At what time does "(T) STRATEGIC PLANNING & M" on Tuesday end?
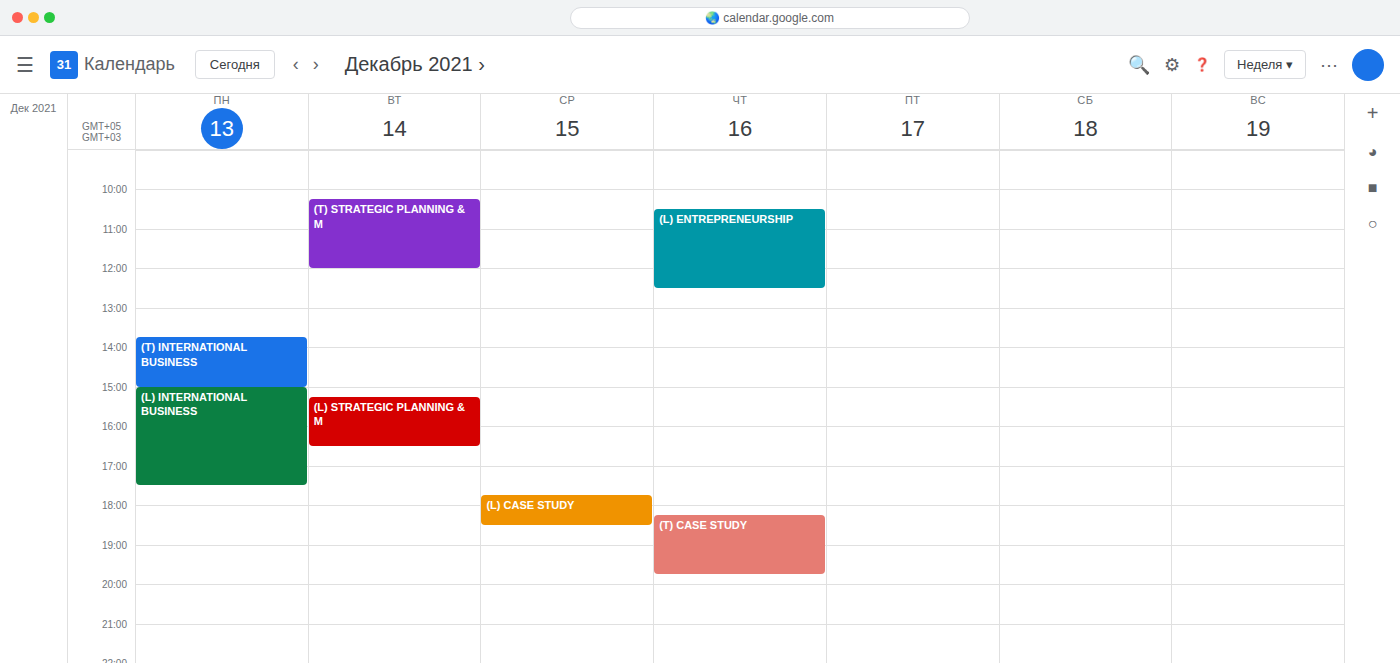
12:00 PM